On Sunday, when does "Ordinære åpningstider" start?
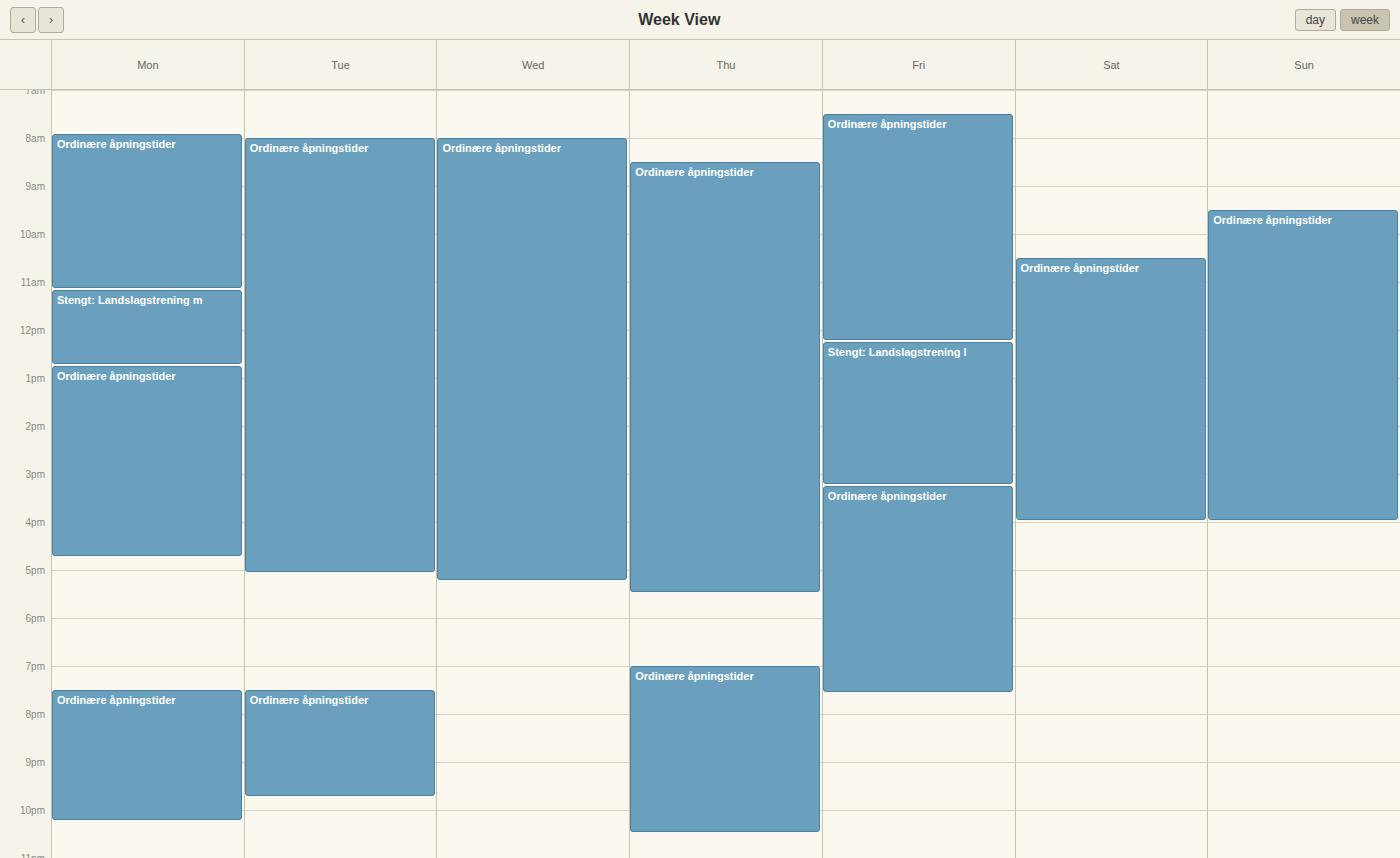
09:30